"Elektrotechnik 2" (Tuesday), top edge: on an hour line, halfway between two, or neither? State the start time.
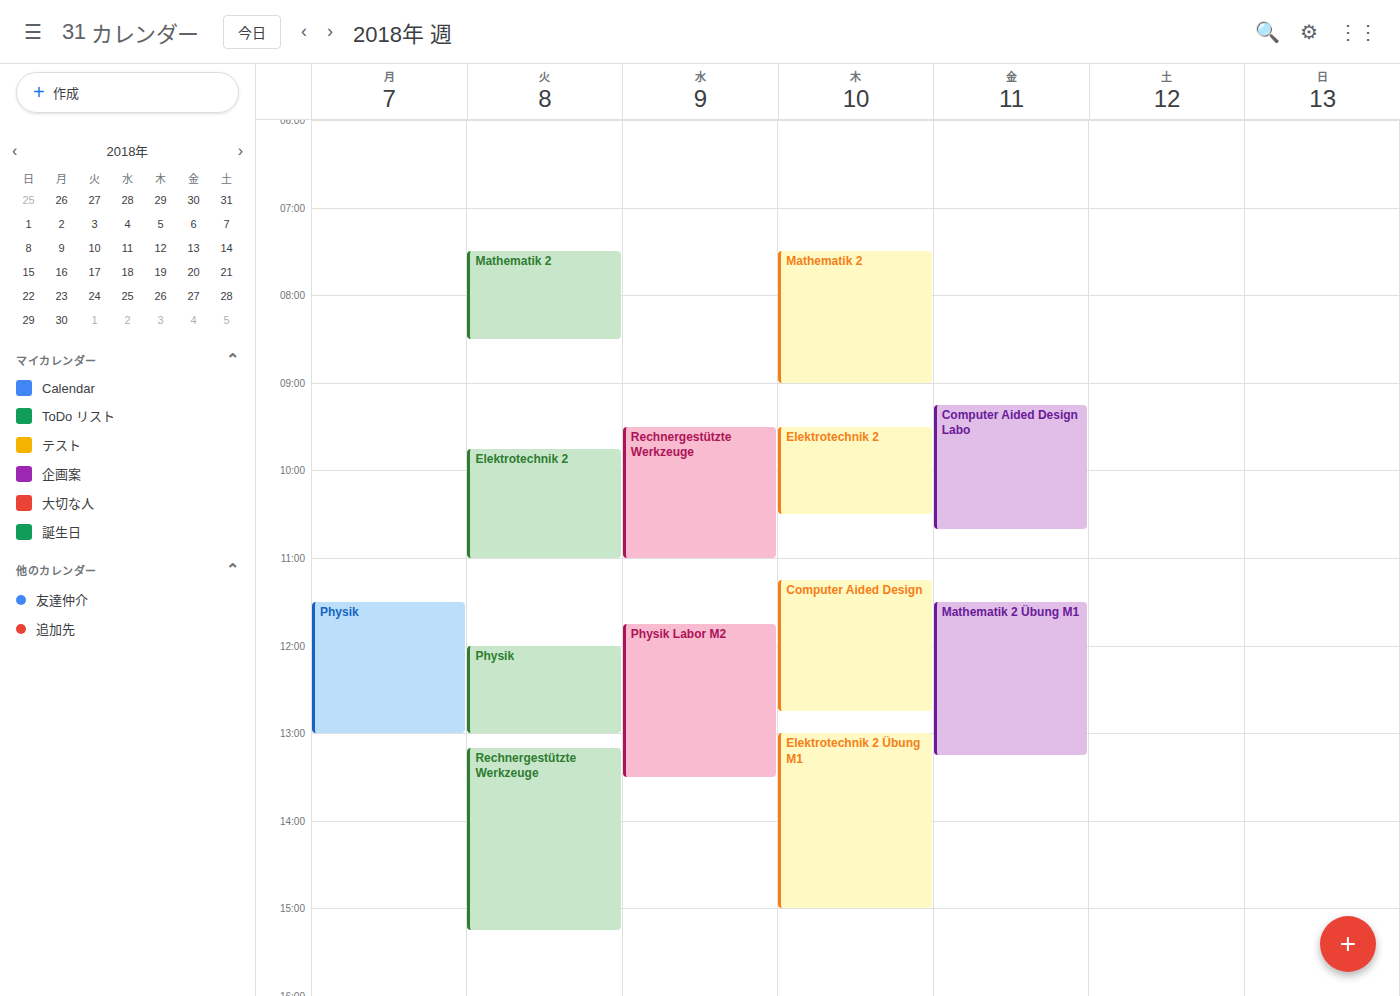
9:45 AM -- neither: three quarters of the way from the 9 AM line to the 10 AM line.